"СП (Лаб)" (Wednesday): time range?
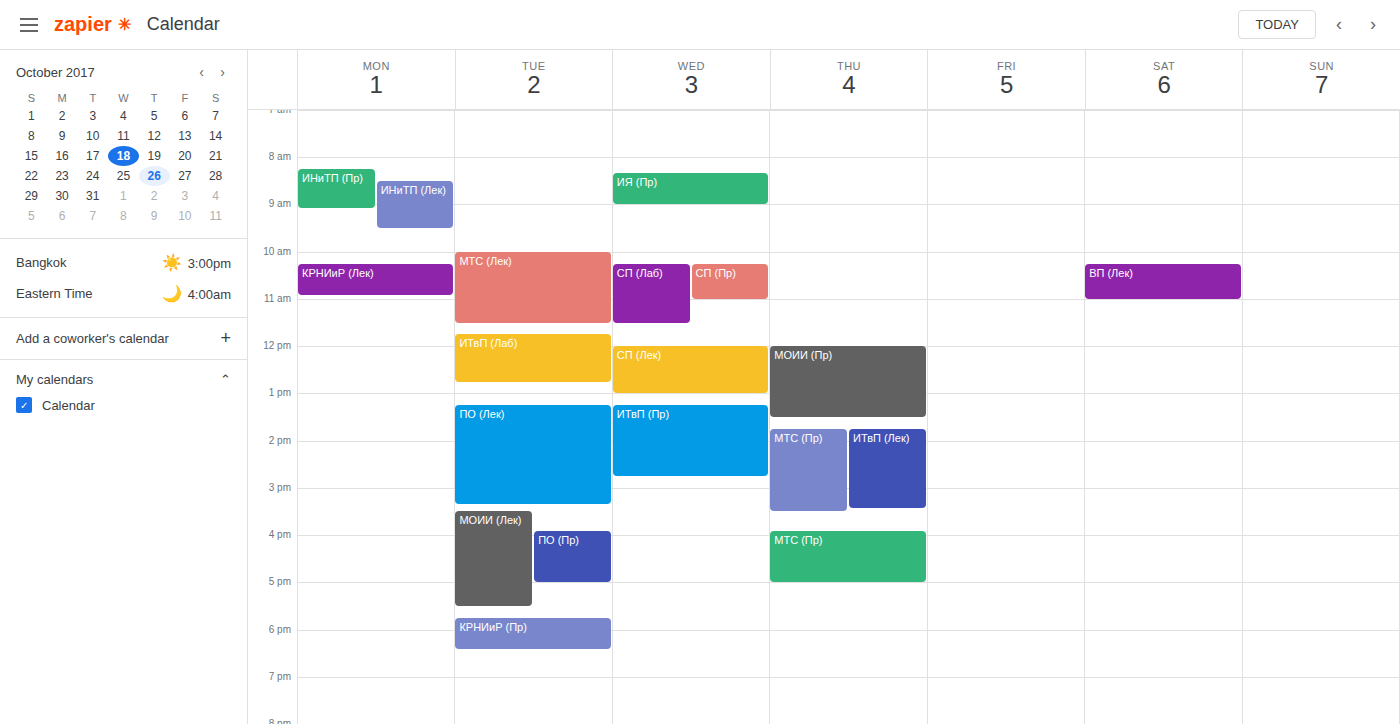
10:15 AM to 11:30 AM